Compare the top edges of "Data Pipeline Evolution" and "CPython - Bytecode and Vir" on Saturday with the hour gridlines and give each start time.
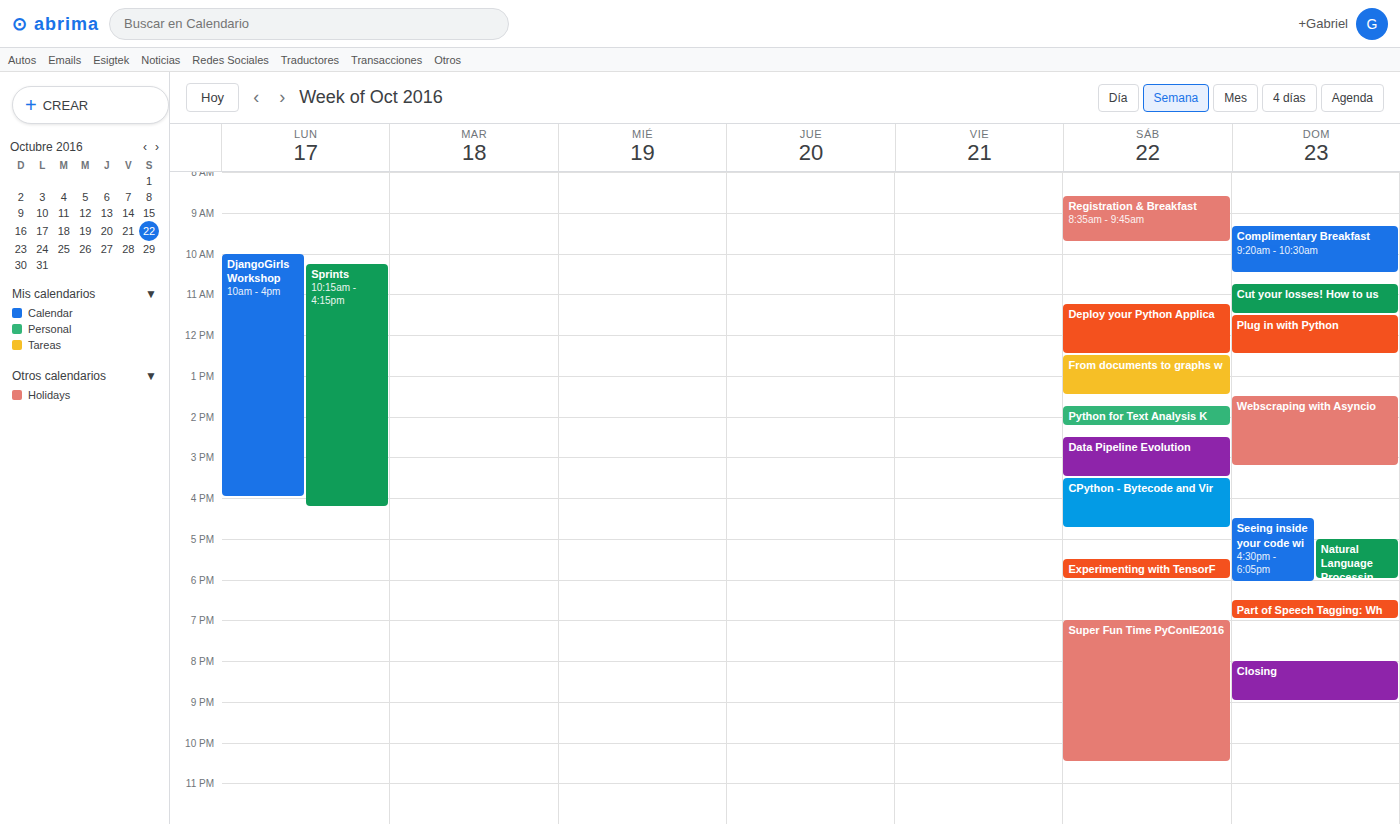
"Data Pipeline Evolution": 2:30 PM, halfway between the 2 PM and 3 PM lines. "CPython - Bytecode and Vir": 3:30 PM, halfway between the 3 PM and 4 PM lines.